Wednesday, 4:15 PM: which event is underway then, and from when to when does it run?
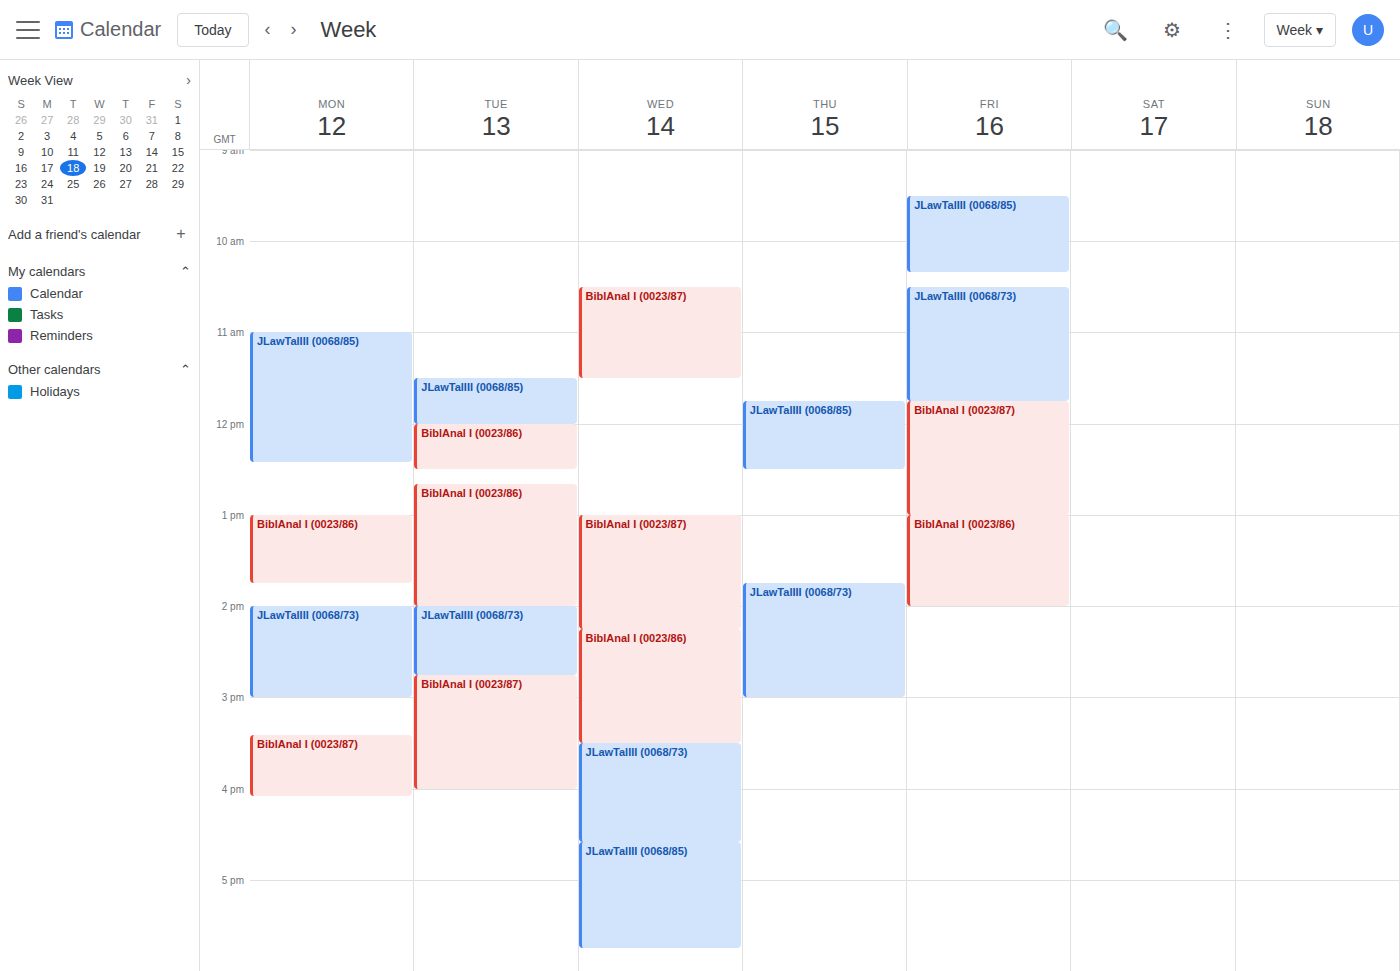
"JLawTalIII (0068/73)", 3:30 PM to 4:35 PM